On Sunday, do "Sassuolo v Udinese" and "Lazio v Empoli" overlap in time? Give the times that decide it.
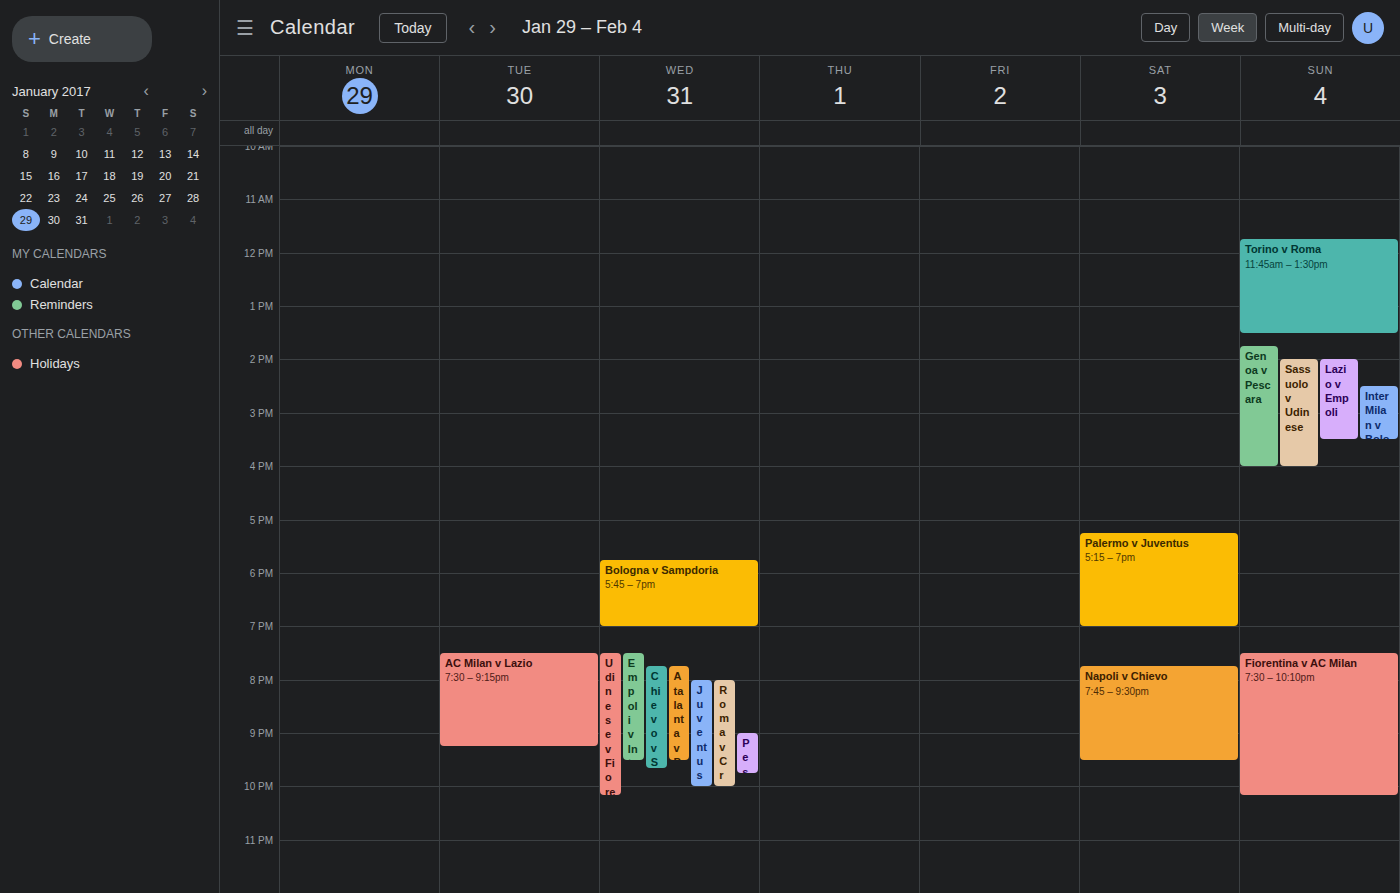
"Lazio v Empoli" runs 2:00 PM to 3:30 PM, inside "Sassuolo v Udinese" -- they overlap.